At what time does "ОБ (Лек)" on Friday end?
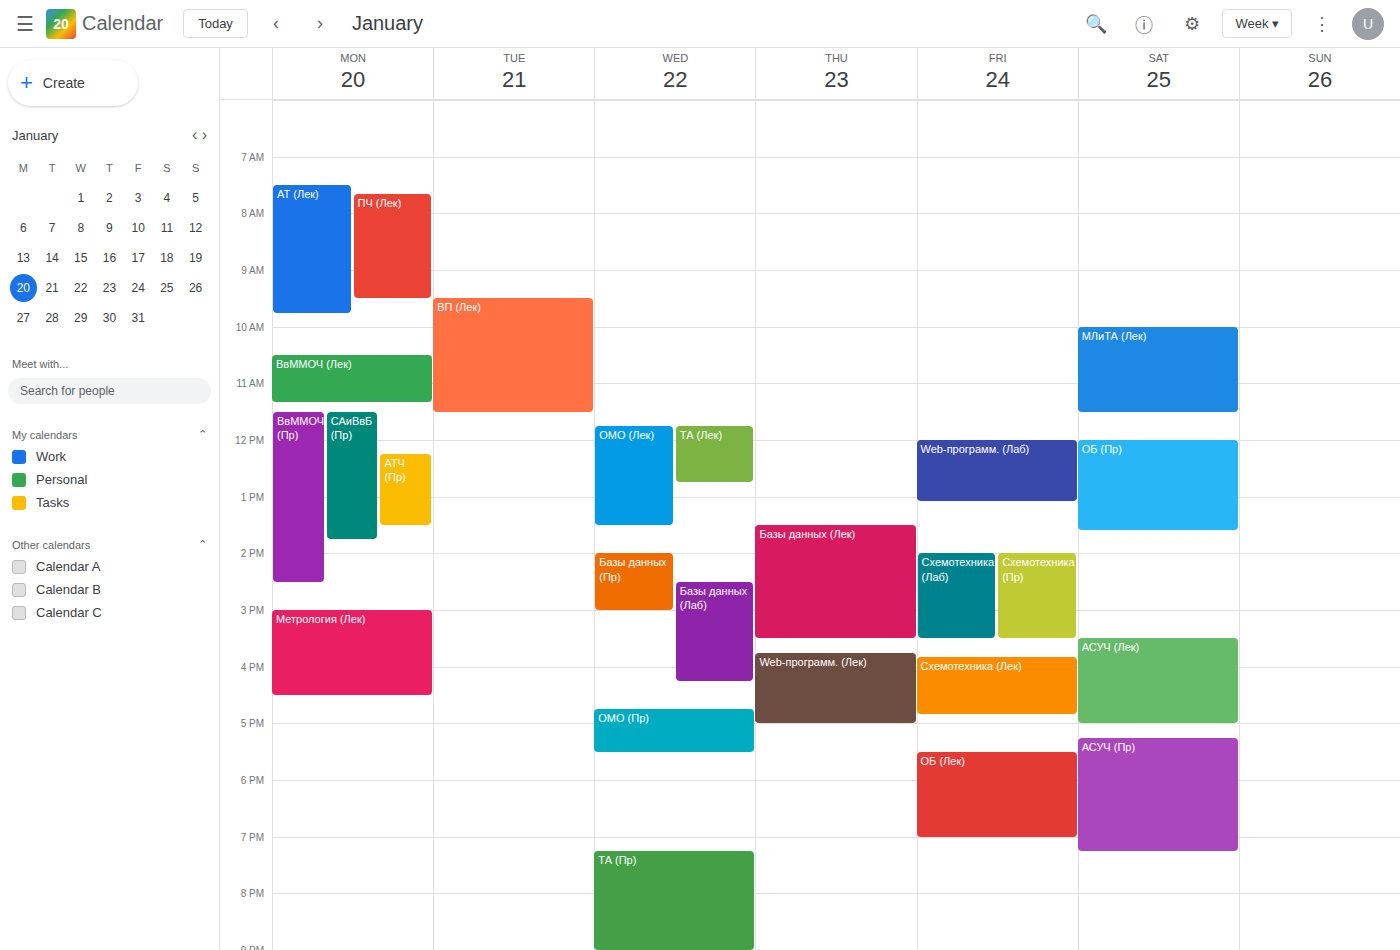
7:00 PM